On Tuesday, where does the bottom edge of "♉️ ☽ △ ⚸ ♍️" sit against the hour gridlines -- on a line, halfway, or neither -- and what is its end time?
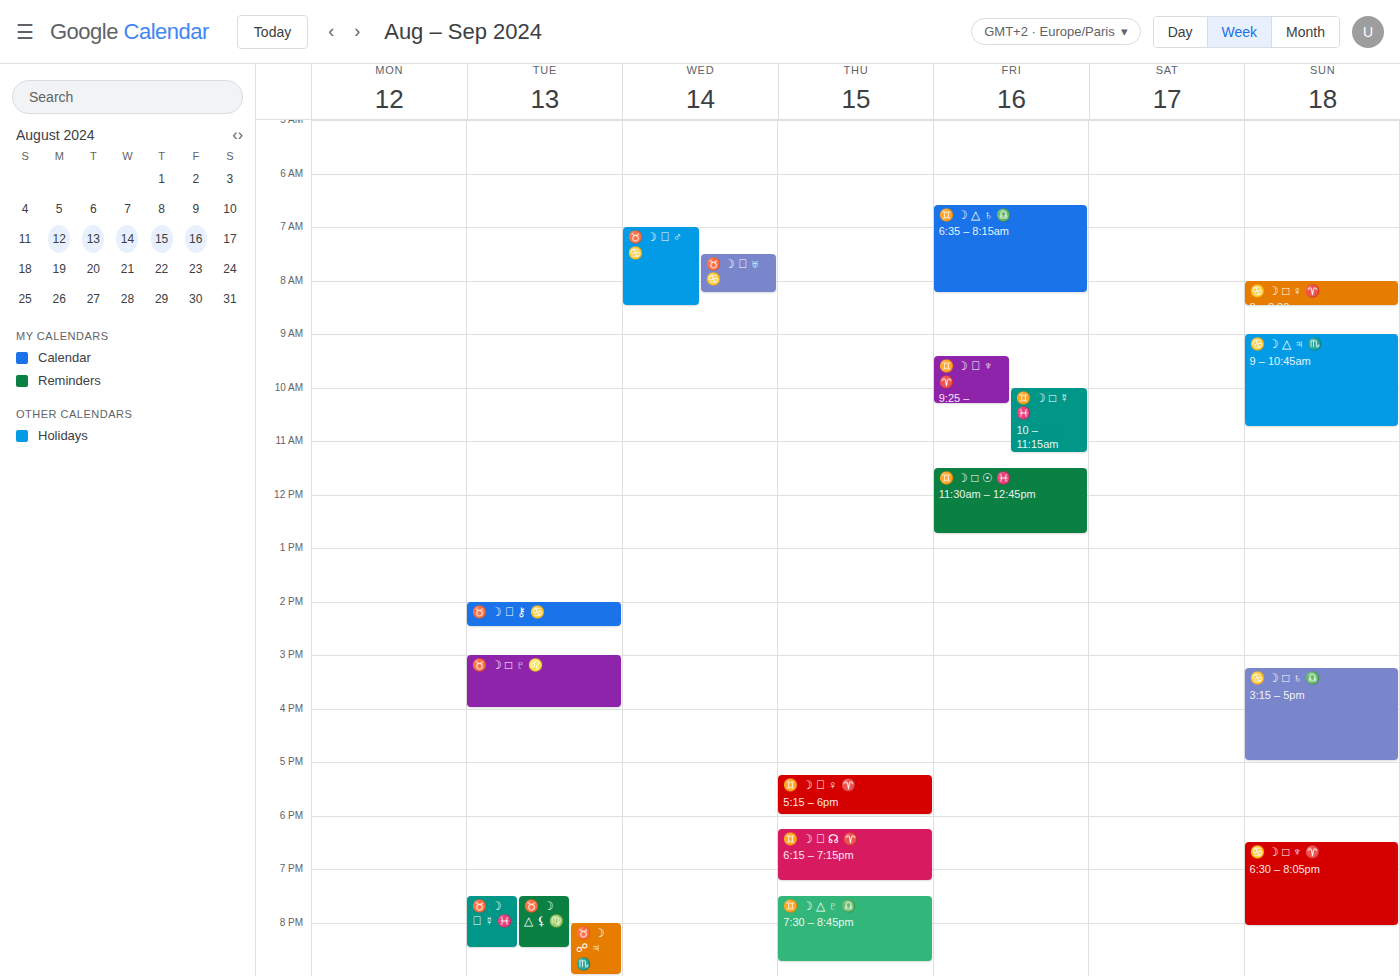
20:30 -- halfway between the 20:00 and 21:00 lines.